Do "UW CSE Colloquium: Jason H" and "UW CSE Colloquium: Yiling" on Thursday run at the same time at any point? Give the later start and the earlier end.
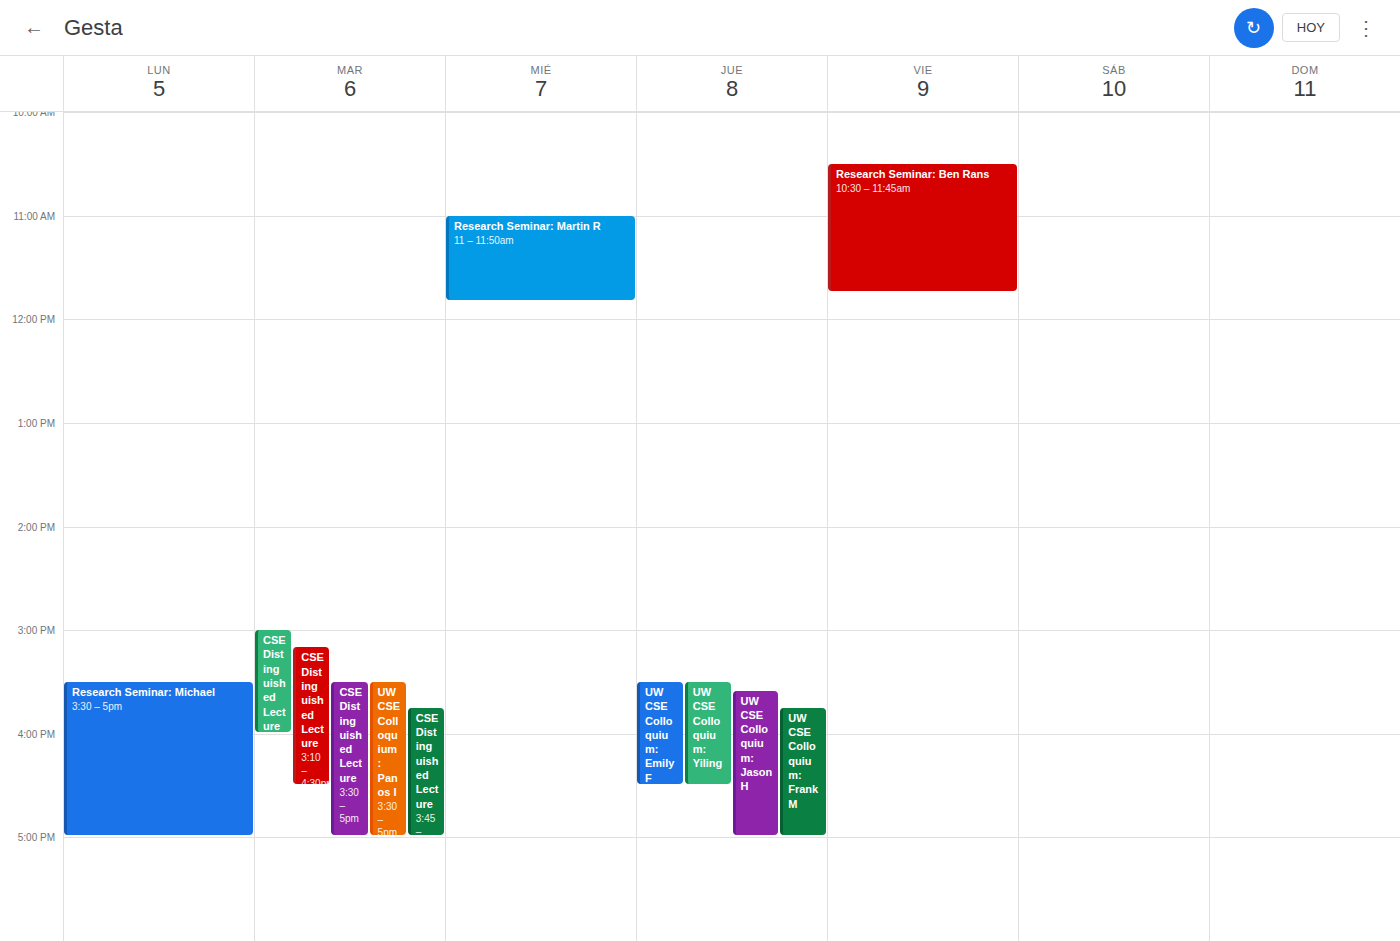
"UW CSE Colloquium: Jason H" starts at 3:35 PM, before "UW CSE Colloquium: Yiling" ends at 4:30 PM -- they overlap.